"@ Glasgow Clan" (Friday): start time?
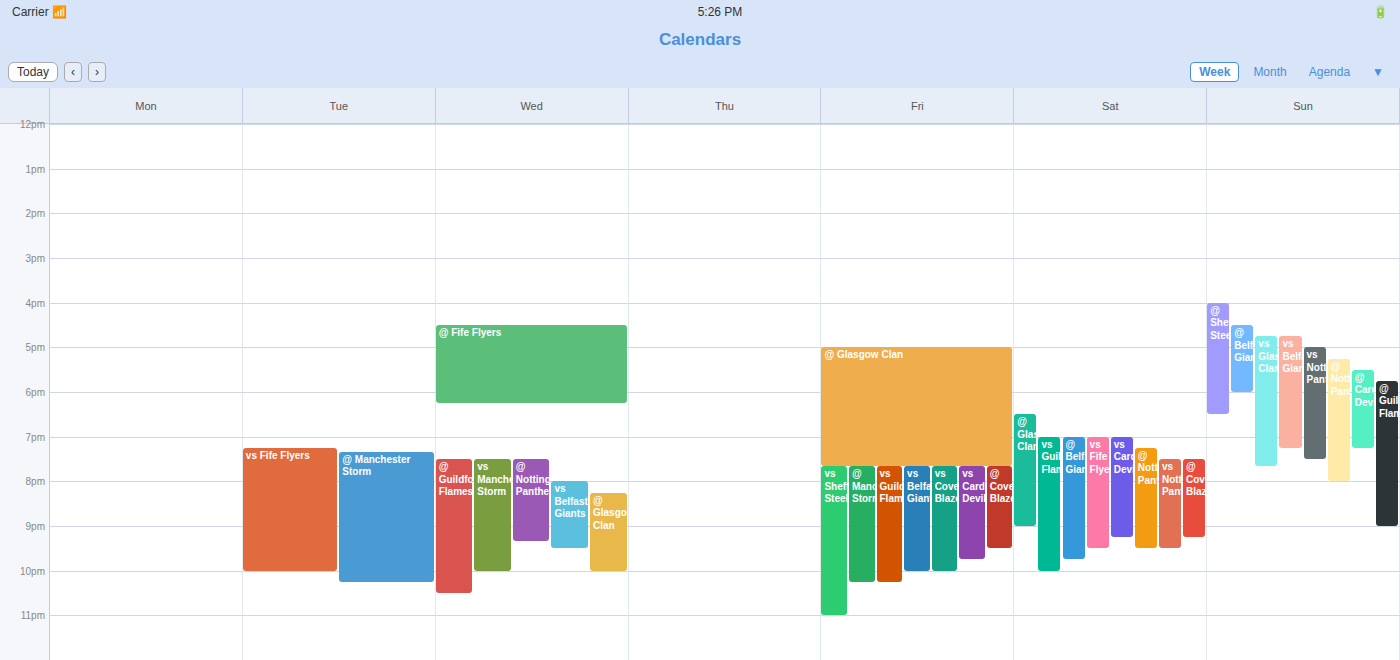
5:00 PM